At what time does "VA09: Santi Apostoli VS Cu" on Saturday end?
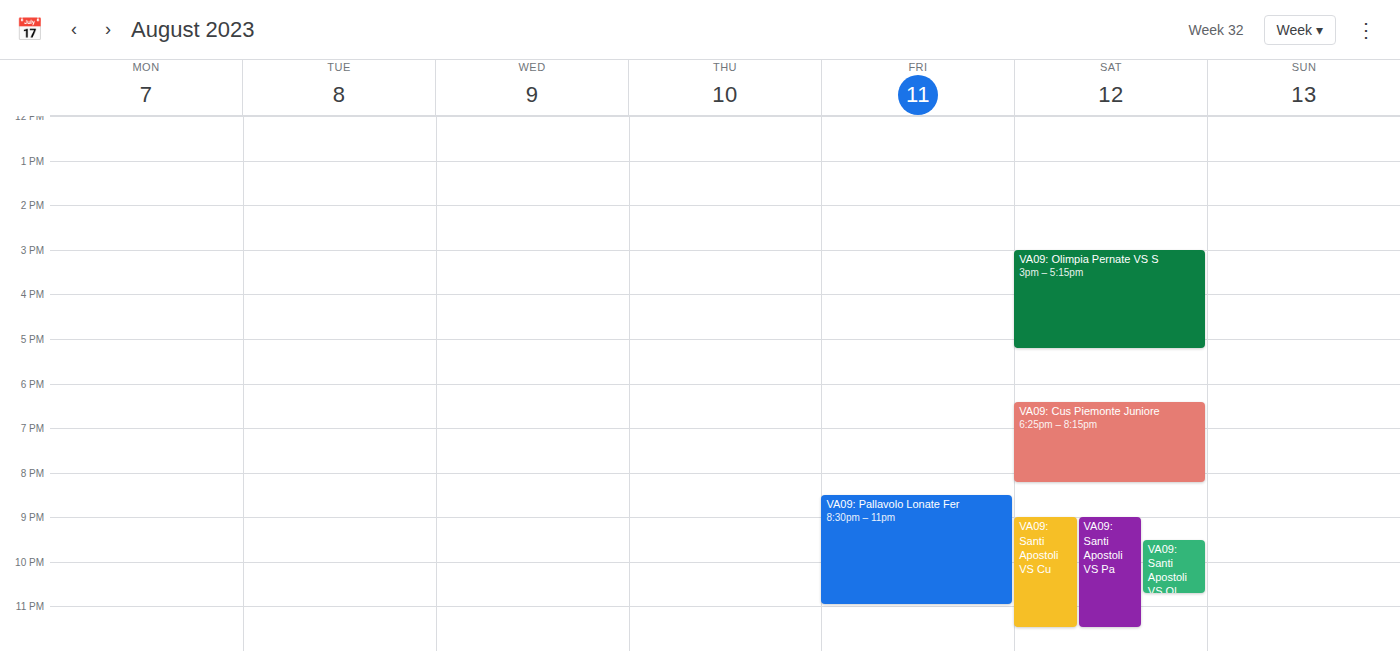
11:30 PM